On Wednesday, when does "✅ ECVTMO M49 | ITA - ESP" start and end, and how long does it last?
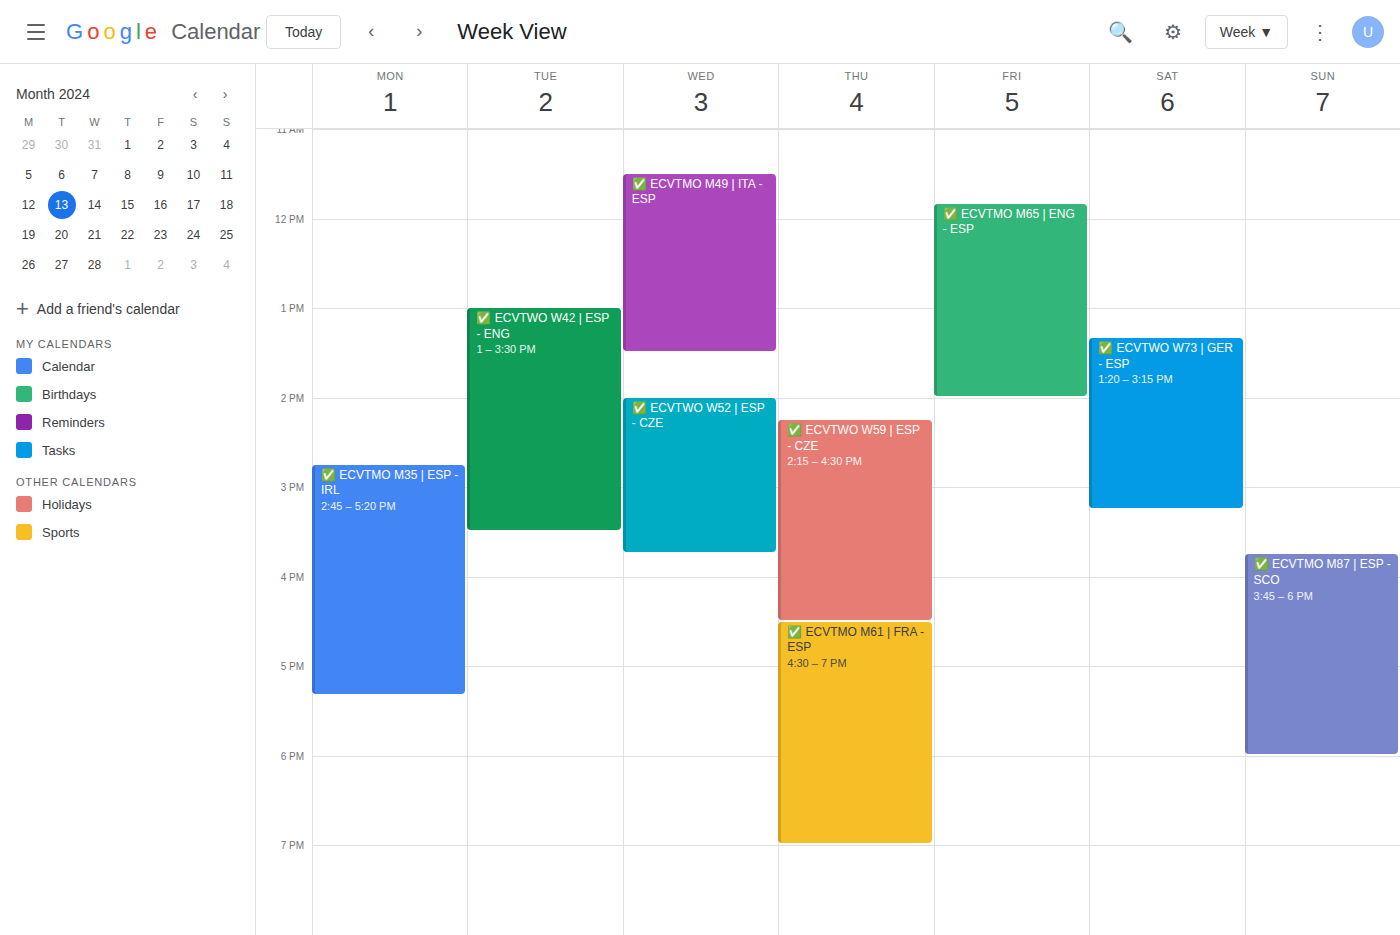
11:30 AM to 1:30 PM, 2 hours